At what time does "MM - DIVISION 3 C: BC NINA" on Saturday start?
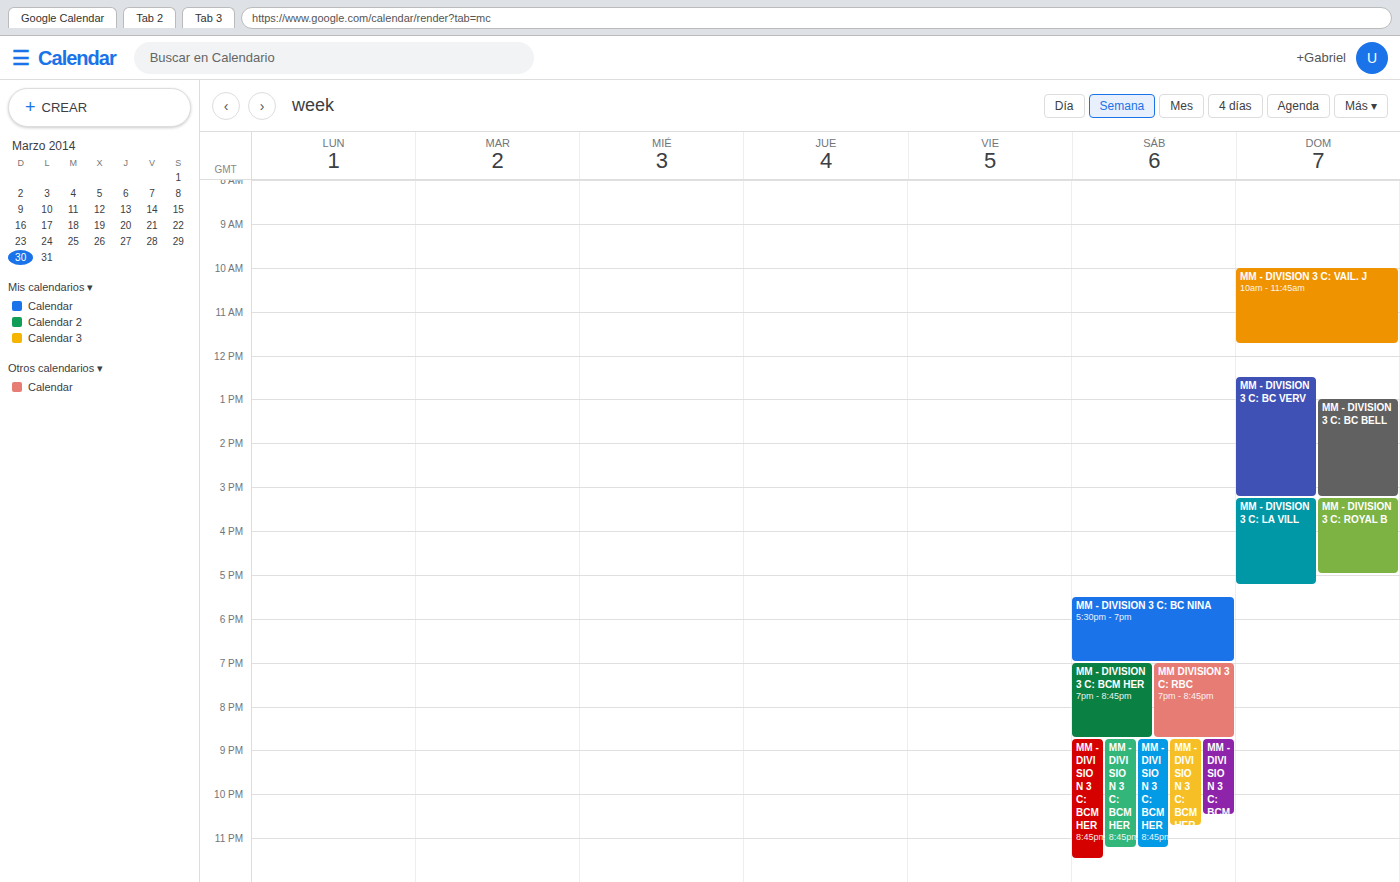
5:30 PM